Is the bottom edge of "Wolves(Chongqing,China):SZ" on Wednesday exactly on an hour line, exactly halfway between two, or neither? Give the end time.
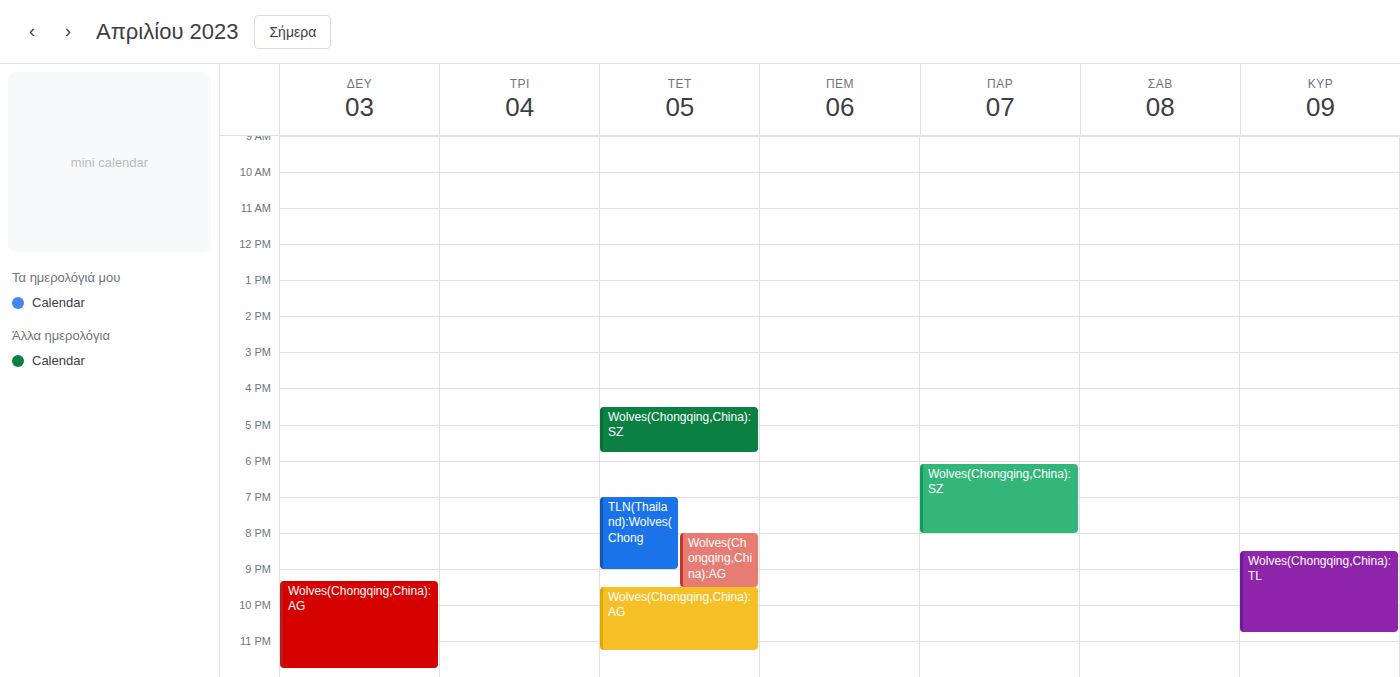
5:45 PM -- neither: three quarters of the way from the 5 PM line to the 6 PM line.